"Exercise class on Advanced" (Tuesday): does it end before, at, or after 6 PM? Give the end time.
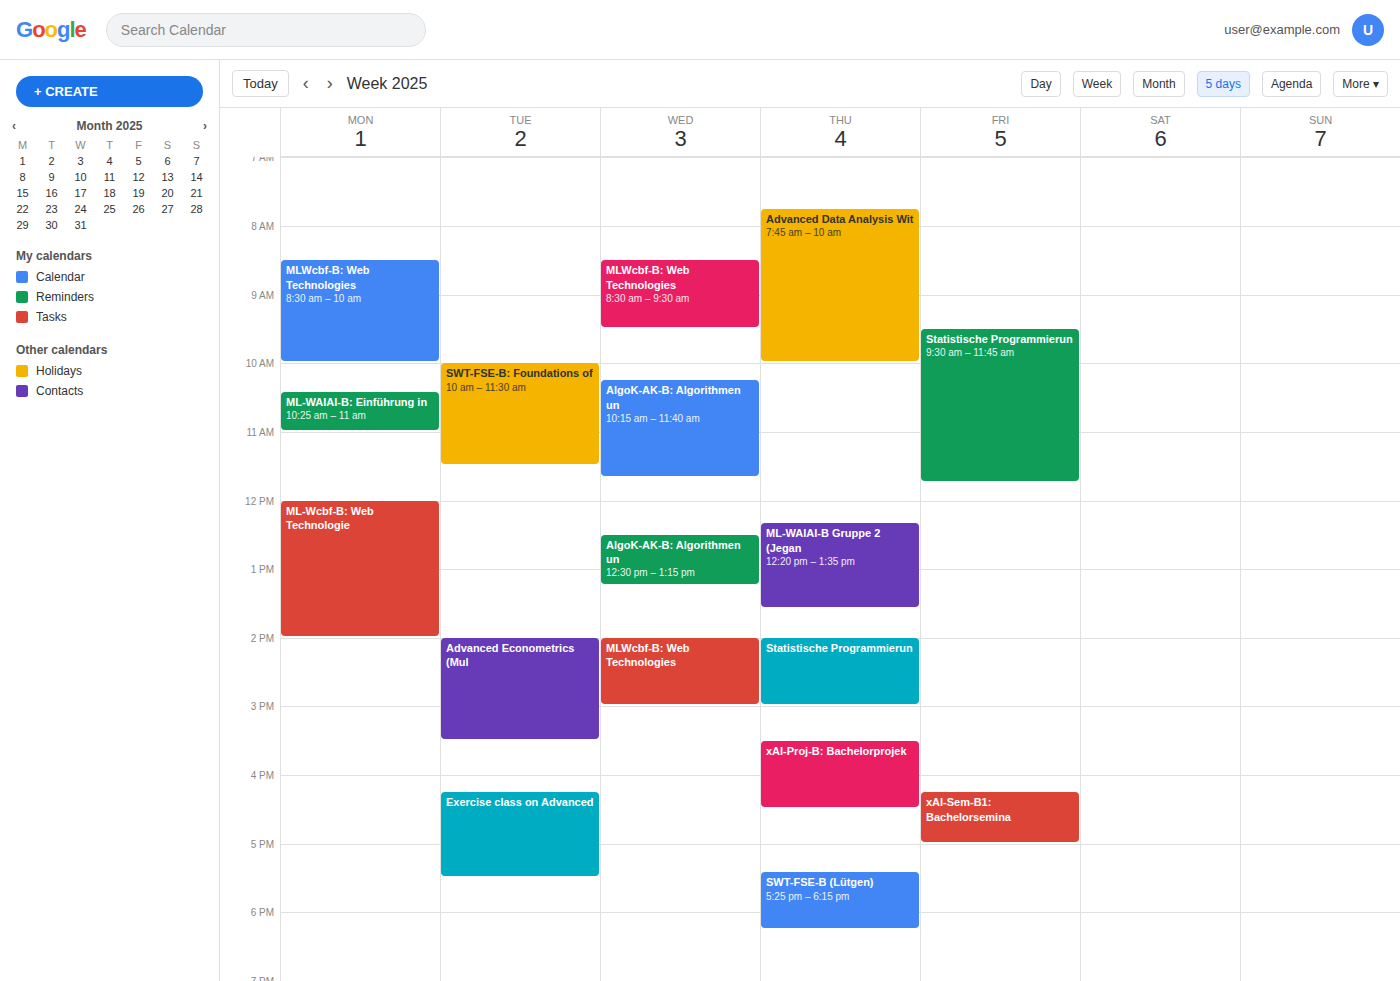
5:30 PM -- before 6 PM, 30 minutes above the 6 PM line.